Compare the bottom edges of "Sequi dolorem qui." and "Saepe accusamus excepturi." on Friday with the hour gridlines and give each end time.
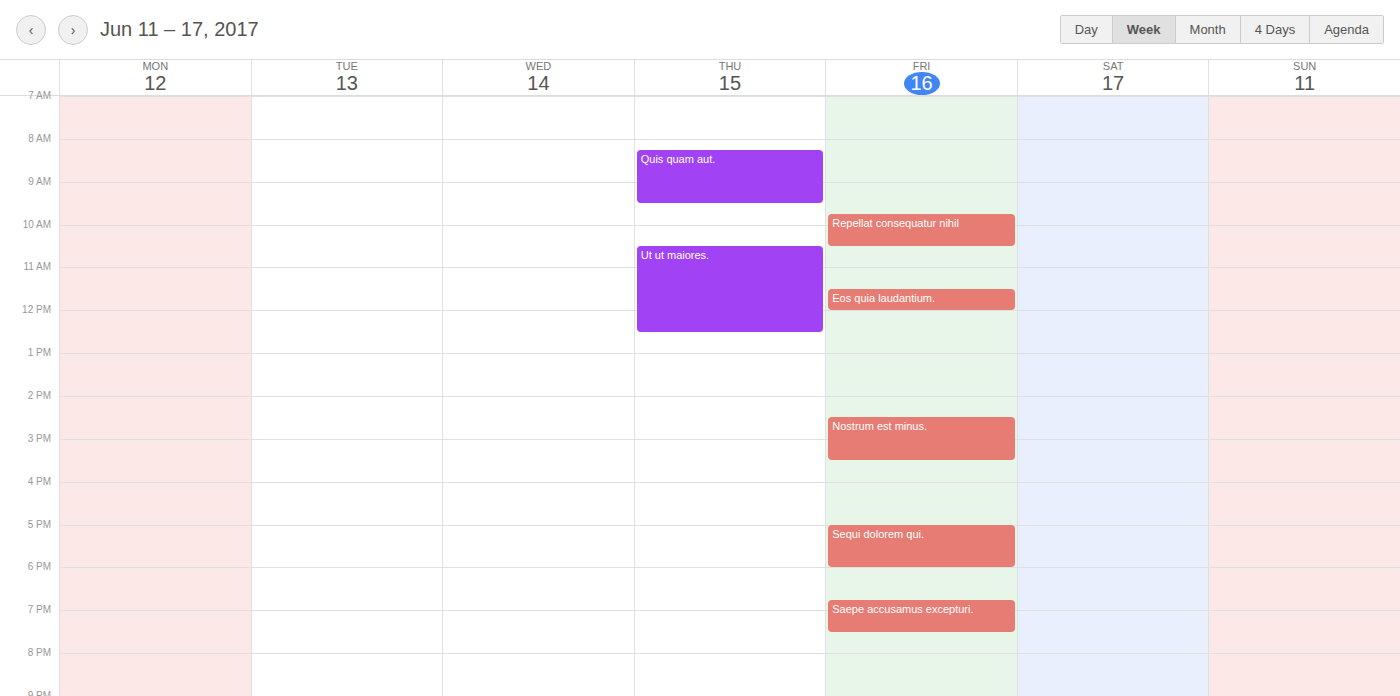
"Sequi dolorem qui.": 6:00 PM, exactly on the 6 PM line. "Saepe accusamus excepturi.": 7:30 PM, halfway between the 7 PM and 8 PM lines.